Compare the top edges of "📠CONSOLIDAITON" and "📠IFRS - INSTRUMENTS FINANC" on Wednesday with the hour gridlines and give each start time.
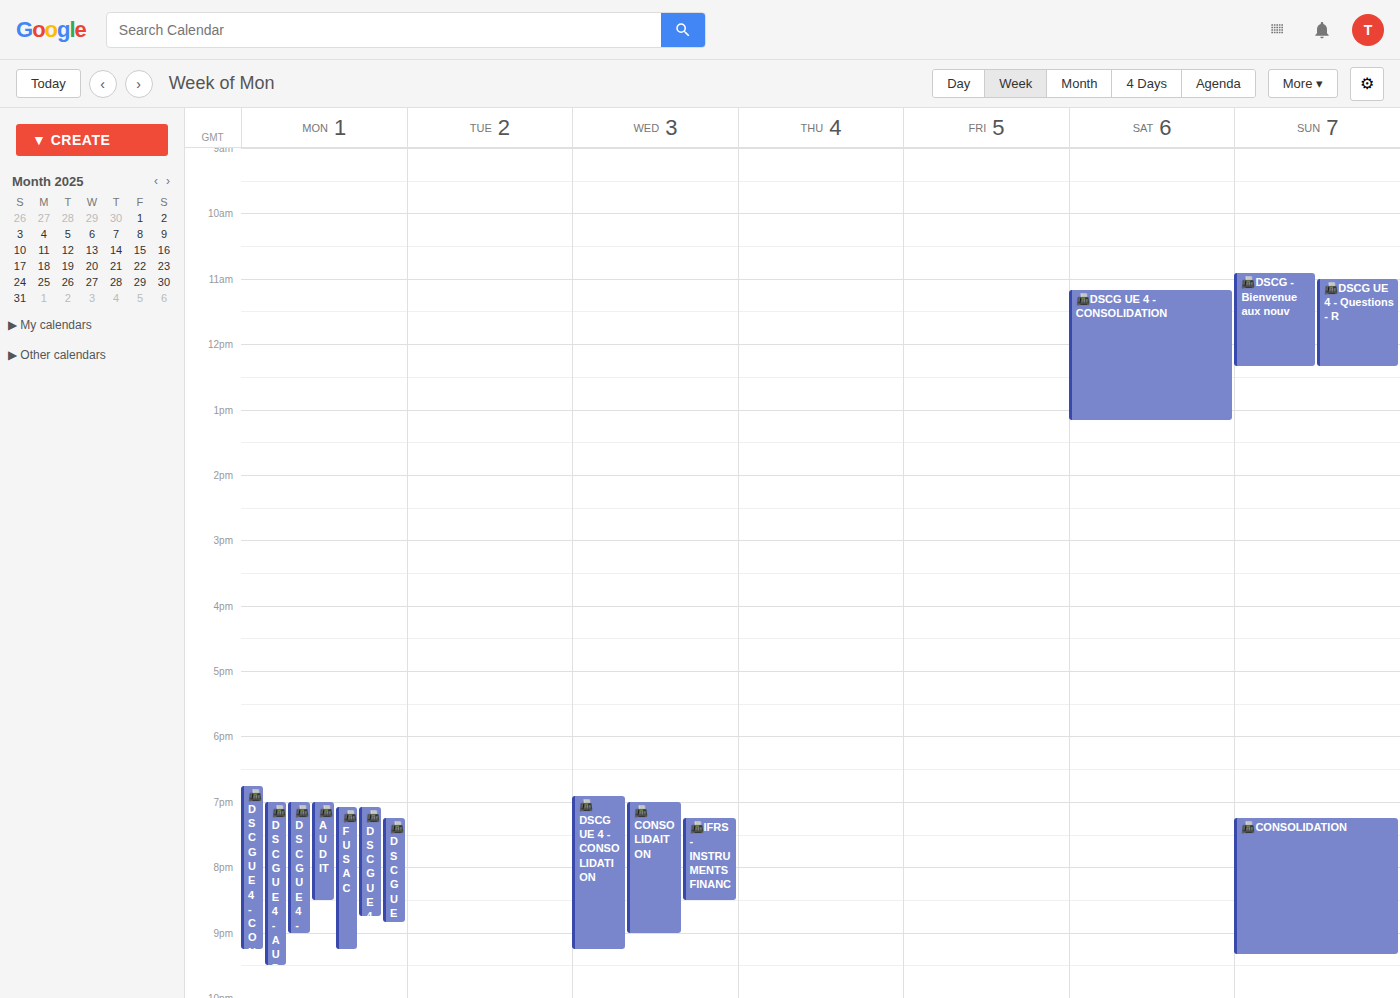
"📠CONSOLIDAITON": 19:00, exactly on the 19:00 line. "📠IFRS - INSTRUMENTS FINANC": 19:15, neither: a quarter of the way from the 19:00 line to the 20:00 line.